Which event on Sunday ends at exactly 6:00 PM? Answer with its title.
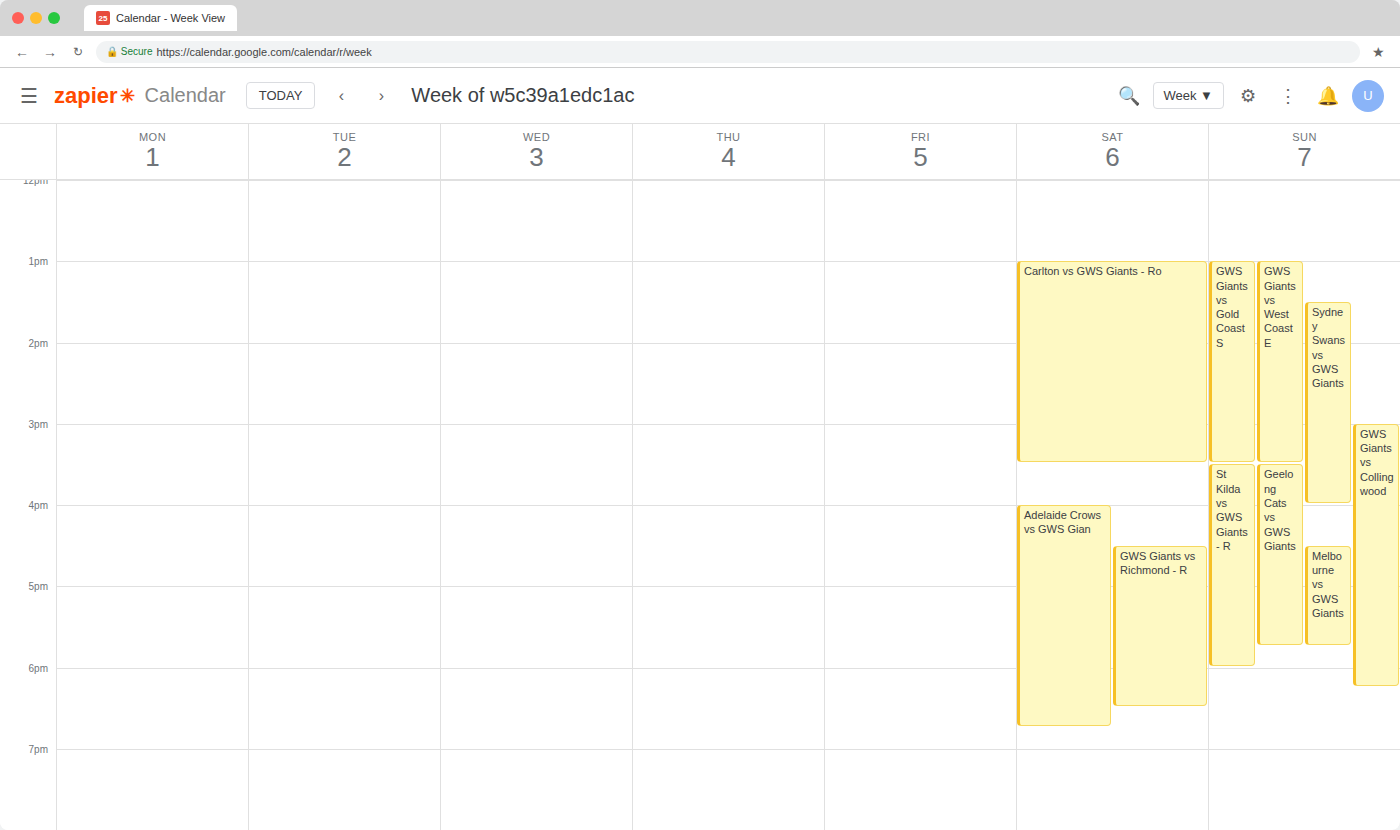
"St Kilda vs GWS Giants - R"